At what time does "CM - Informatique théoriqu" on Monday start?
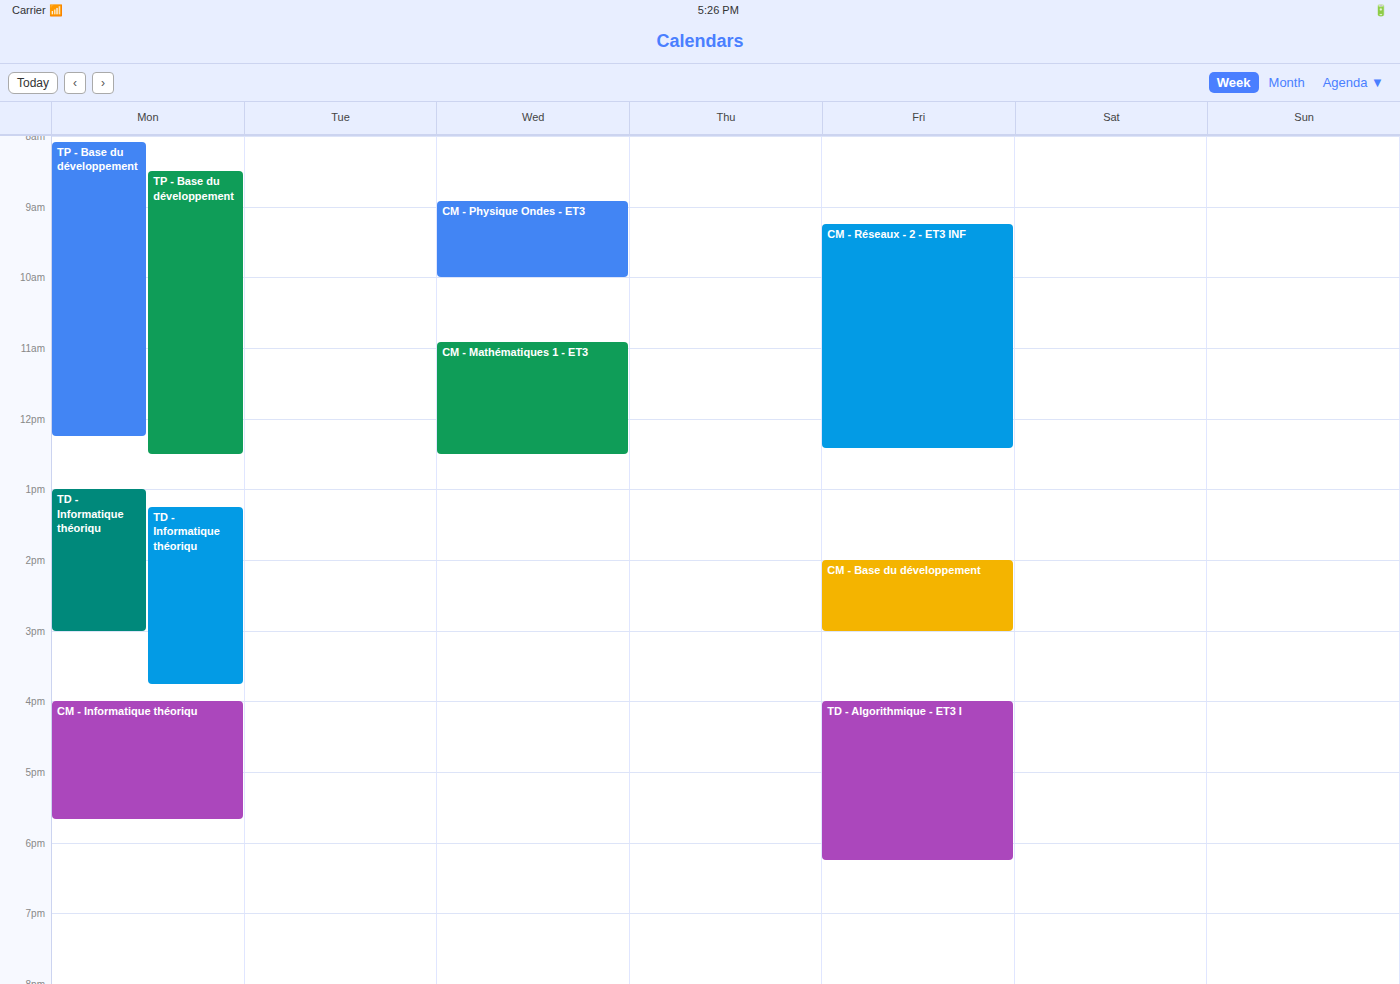
4:00 PM